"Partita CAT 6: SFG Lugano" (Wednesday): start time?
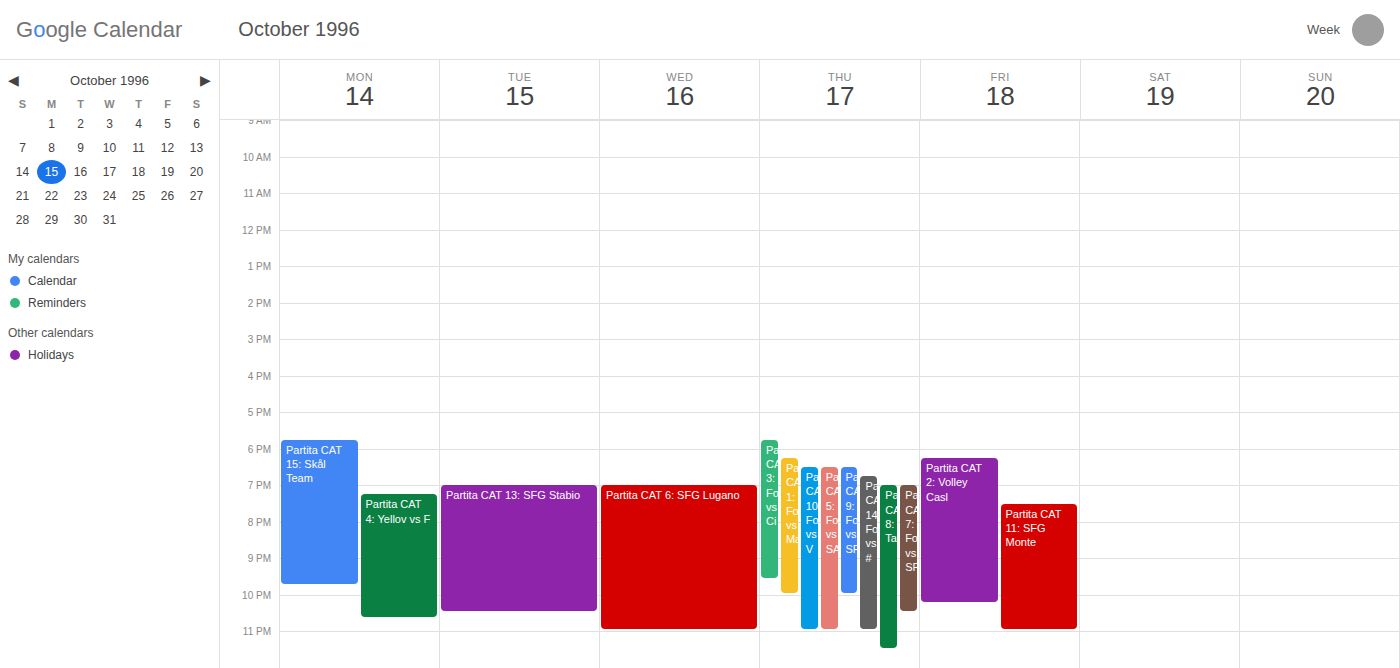
7:00 PM